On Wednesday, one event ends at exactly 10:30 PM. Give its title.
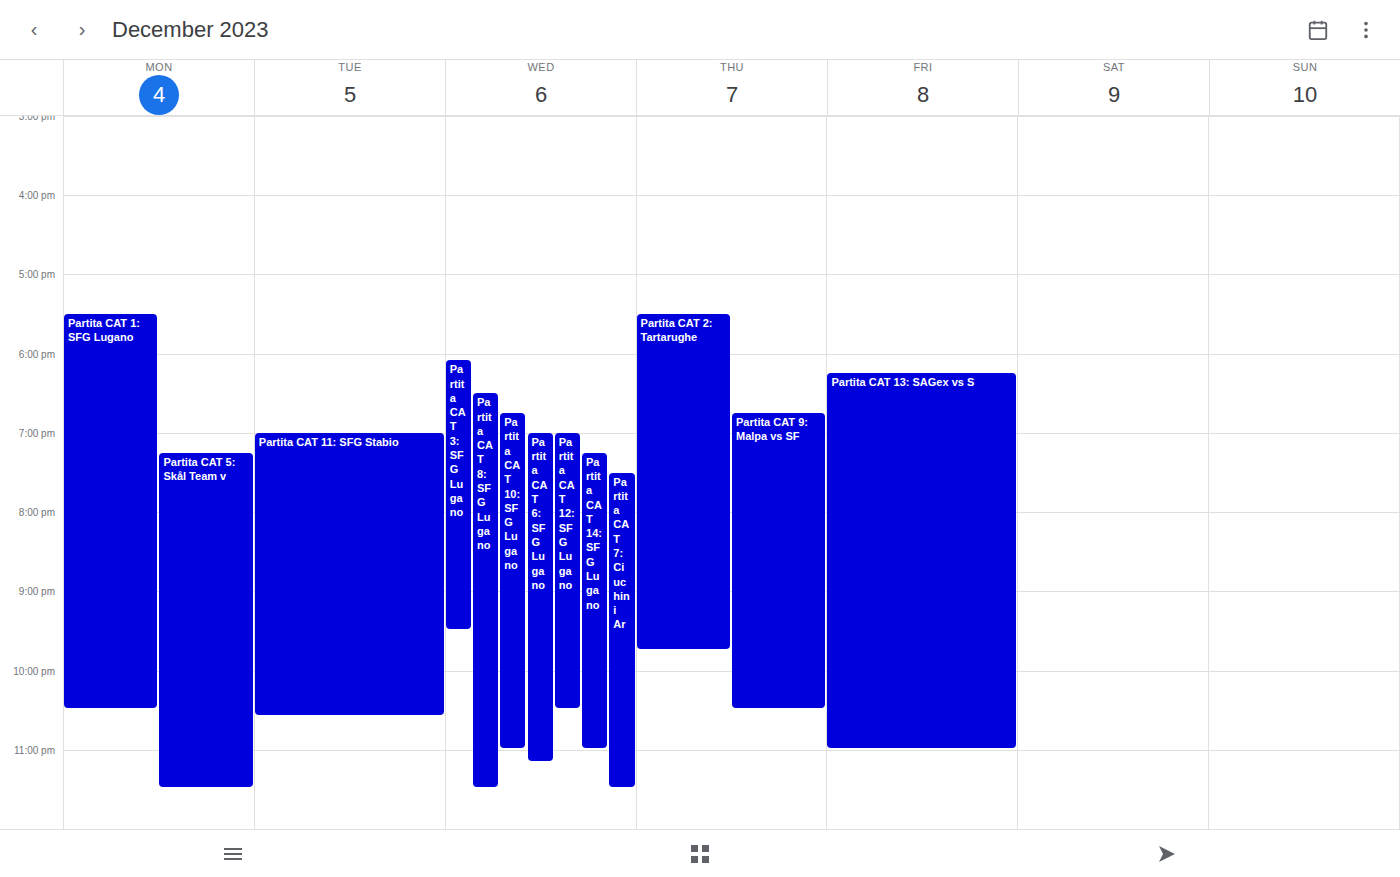
"Partita CAT 12: SFG Lugano"